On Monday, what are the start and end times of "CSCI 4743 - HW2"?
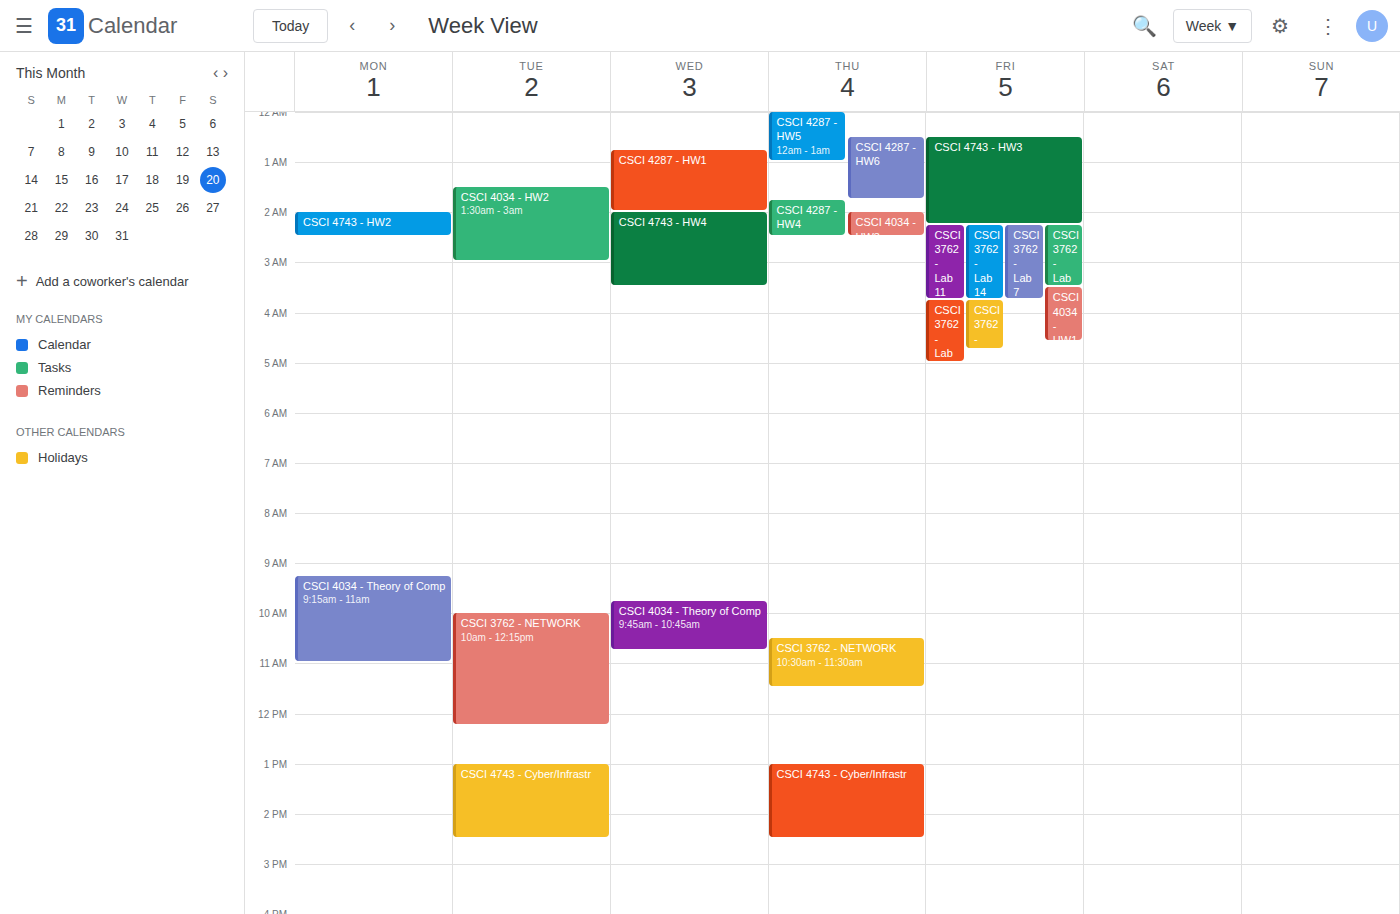
2:00 AM to 2:30 AM